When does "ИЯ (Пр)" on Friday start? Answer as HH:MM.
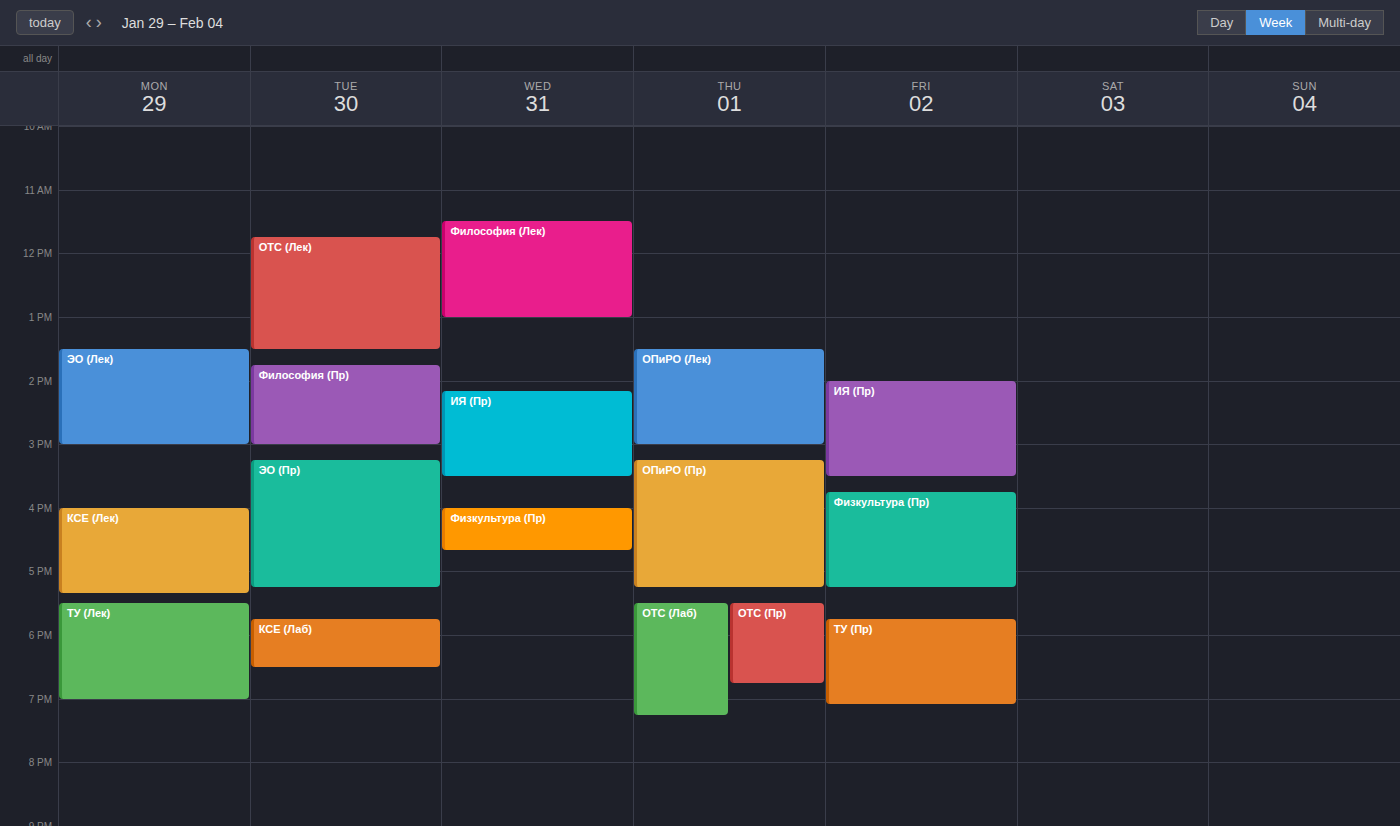
14:00